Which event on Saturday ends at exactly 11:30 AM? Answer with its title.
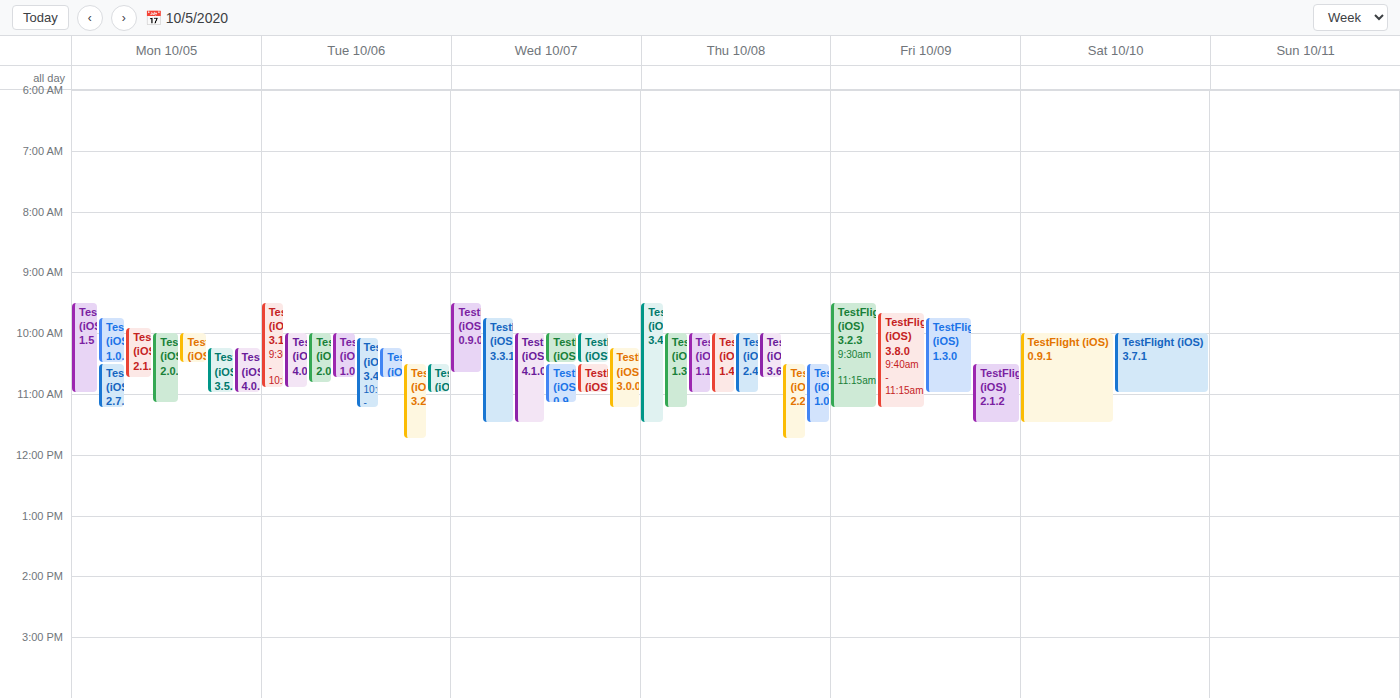
"TestFlight (iOS) 0.9.1"